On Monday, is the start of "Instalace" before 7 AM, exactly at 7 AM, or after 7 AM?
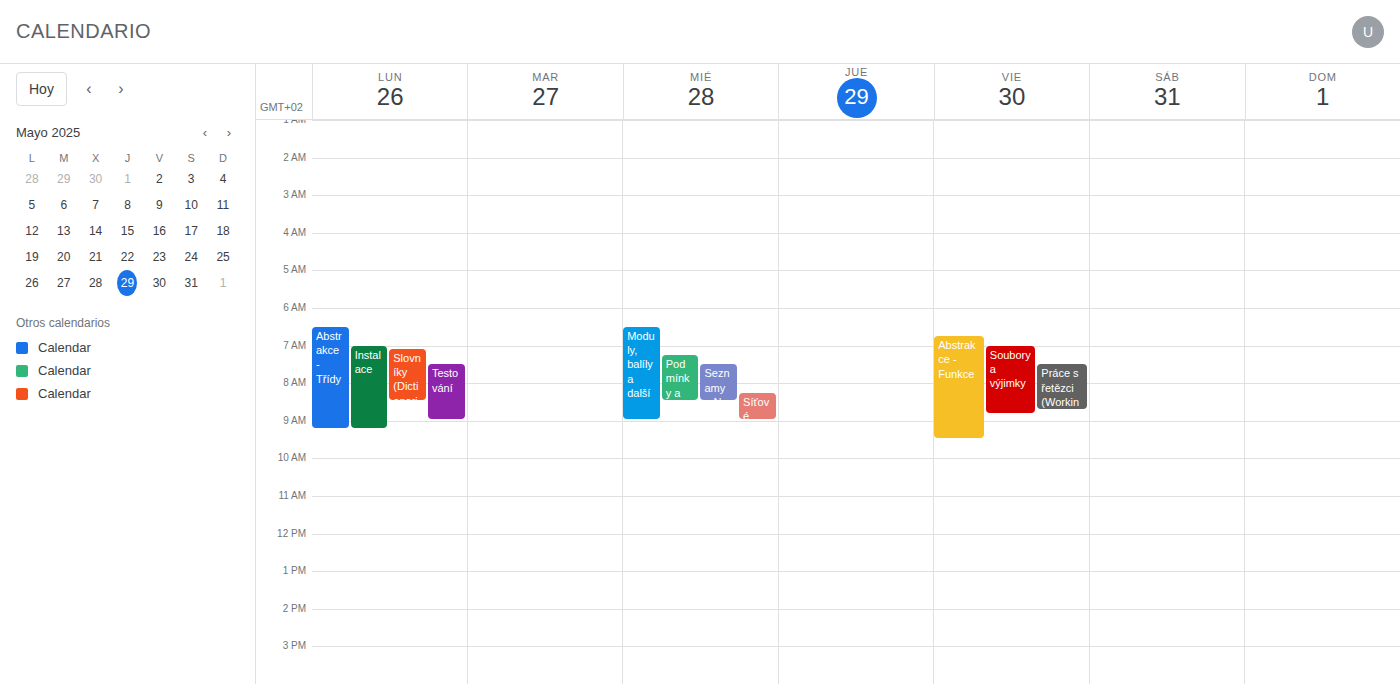
7:00 AM -- exactly at 7 AM, on the 7 AM line.